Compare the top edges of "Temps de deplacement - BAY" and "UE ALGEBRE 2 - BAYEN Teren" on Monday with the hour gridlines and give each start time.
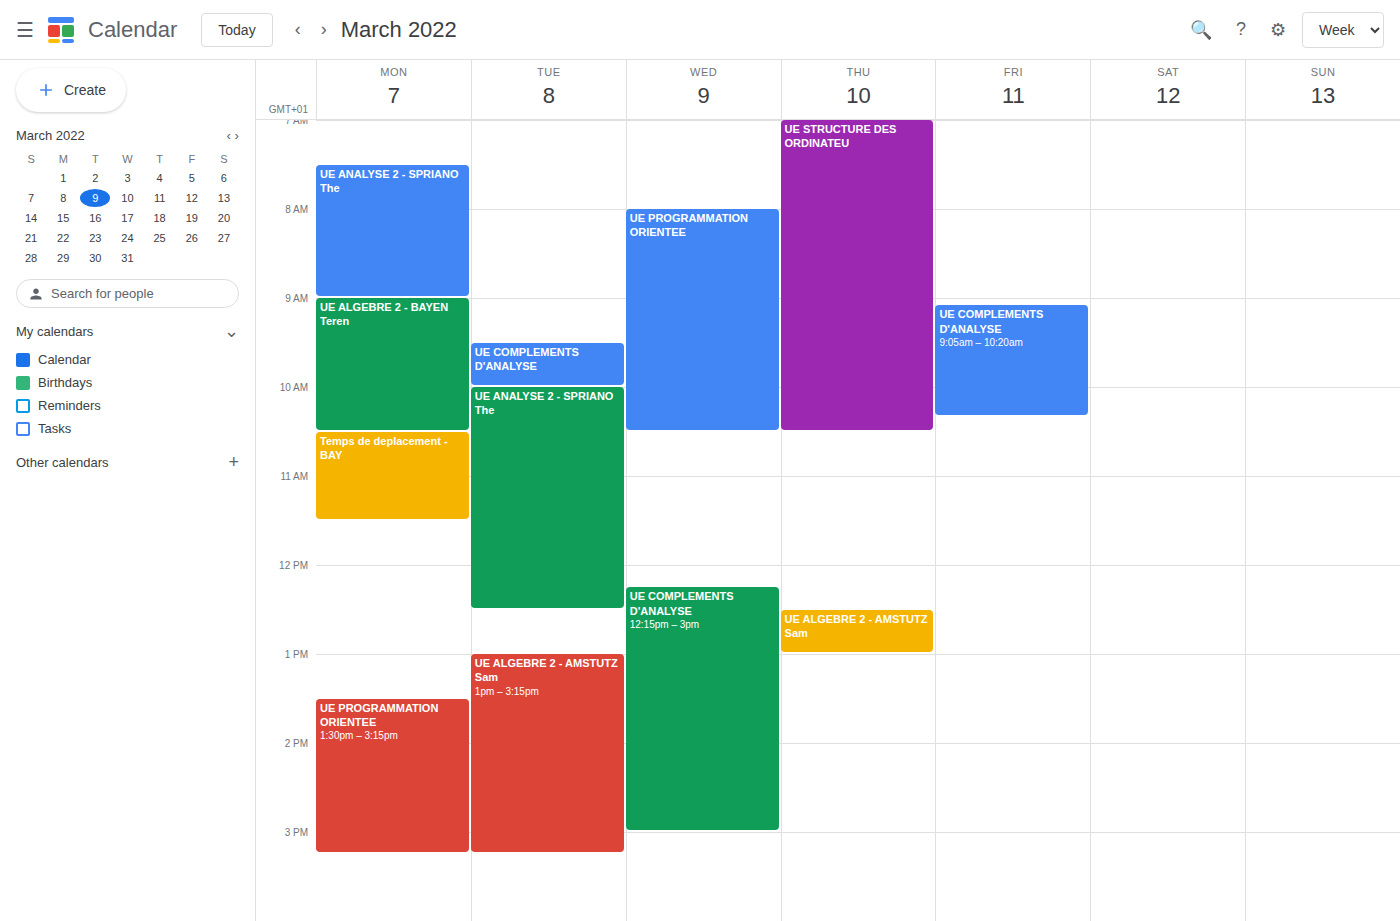
"Temps de deplacement - BAY": 10:30 AM, halfway between the 10 AM and 11 AM lines. "UE ALGEBRE 2 - BAYEN Teren": 9:00 AM, exactly on the 9 AM line.